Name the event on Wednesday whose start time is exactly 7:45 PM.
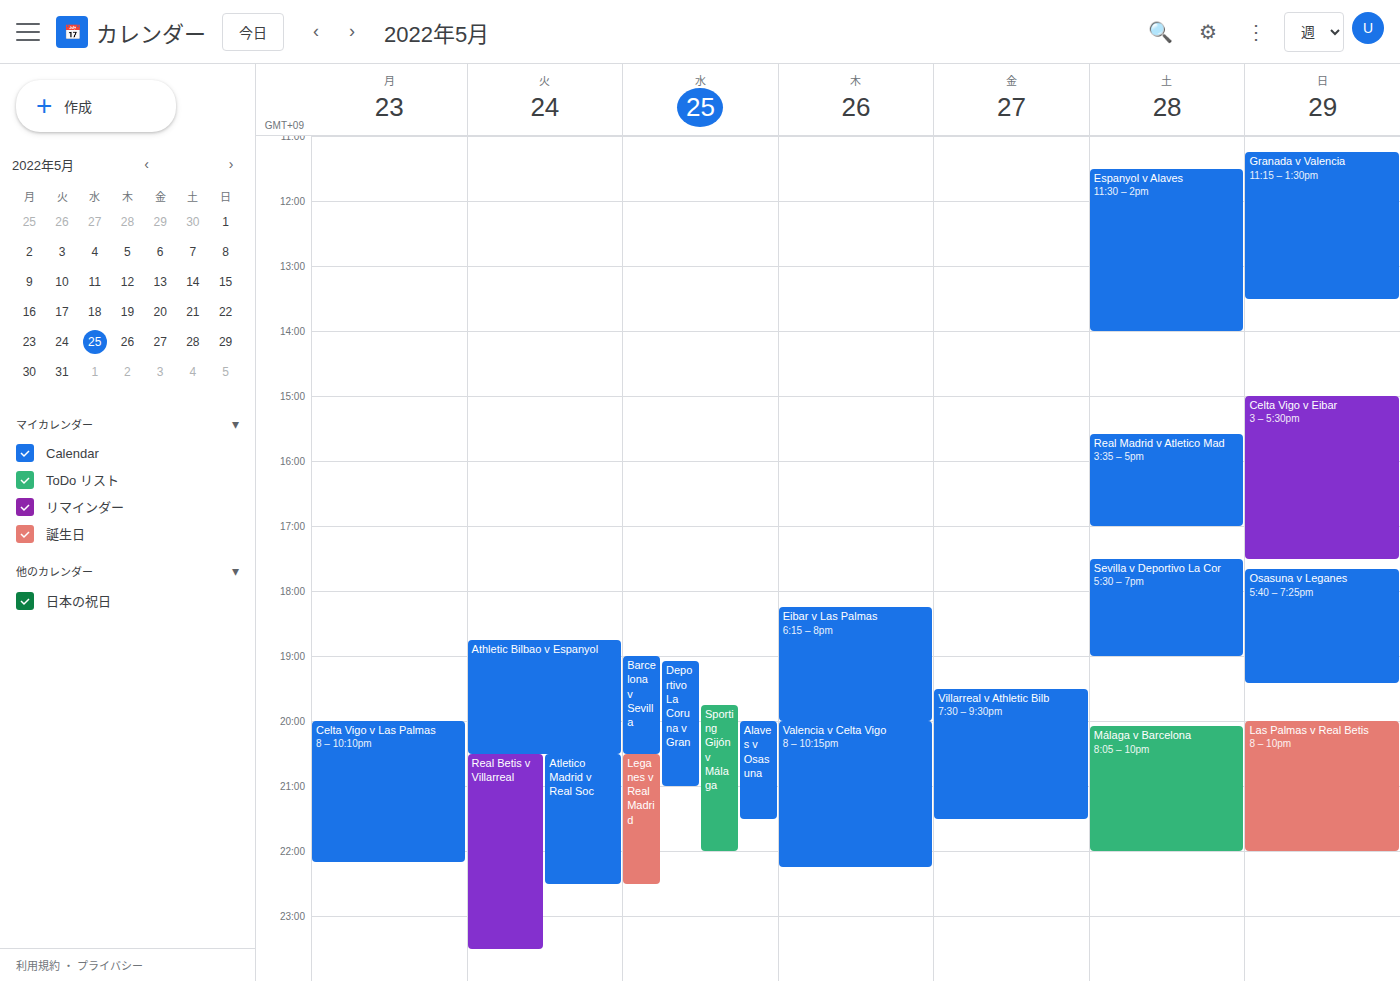
"Sporting Gijón v Málaga"